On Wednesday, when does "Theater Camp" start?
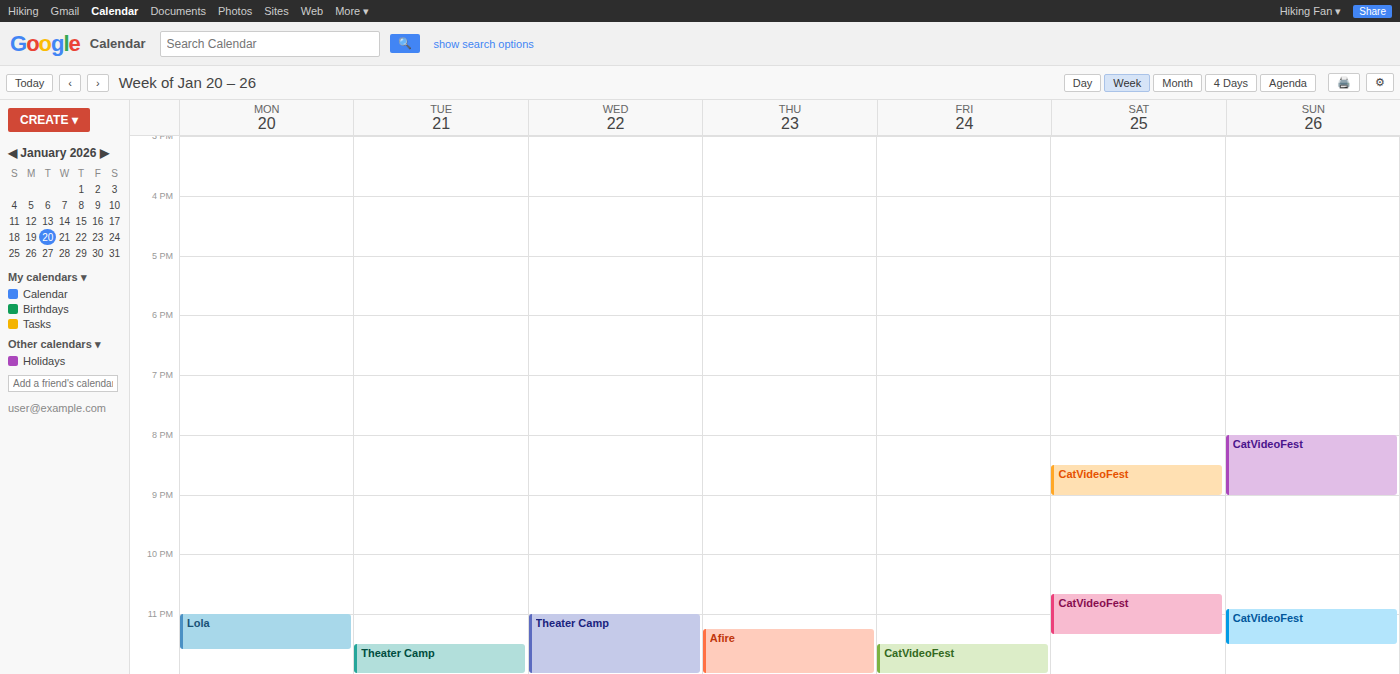
11:00 PM